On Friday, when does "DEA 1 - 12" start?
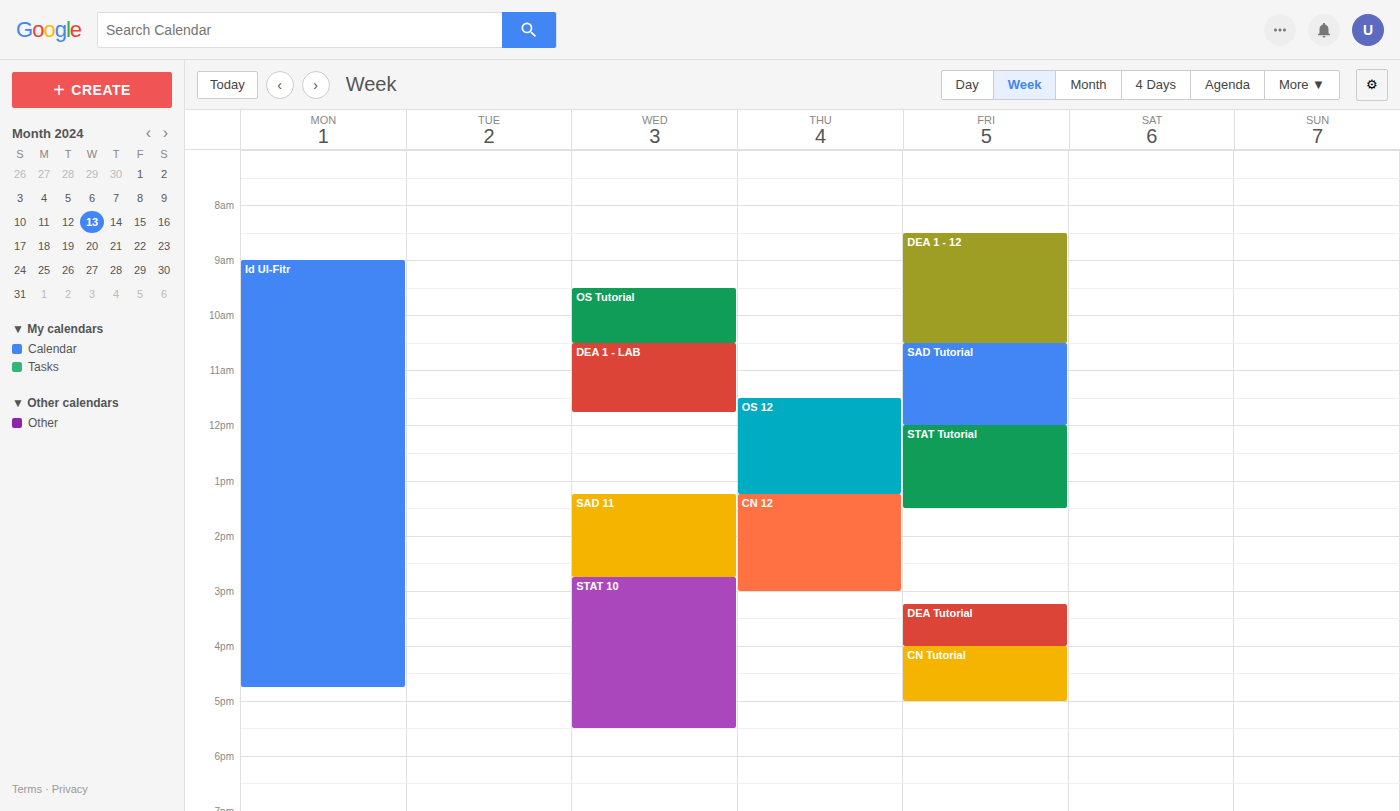
8:30 AM